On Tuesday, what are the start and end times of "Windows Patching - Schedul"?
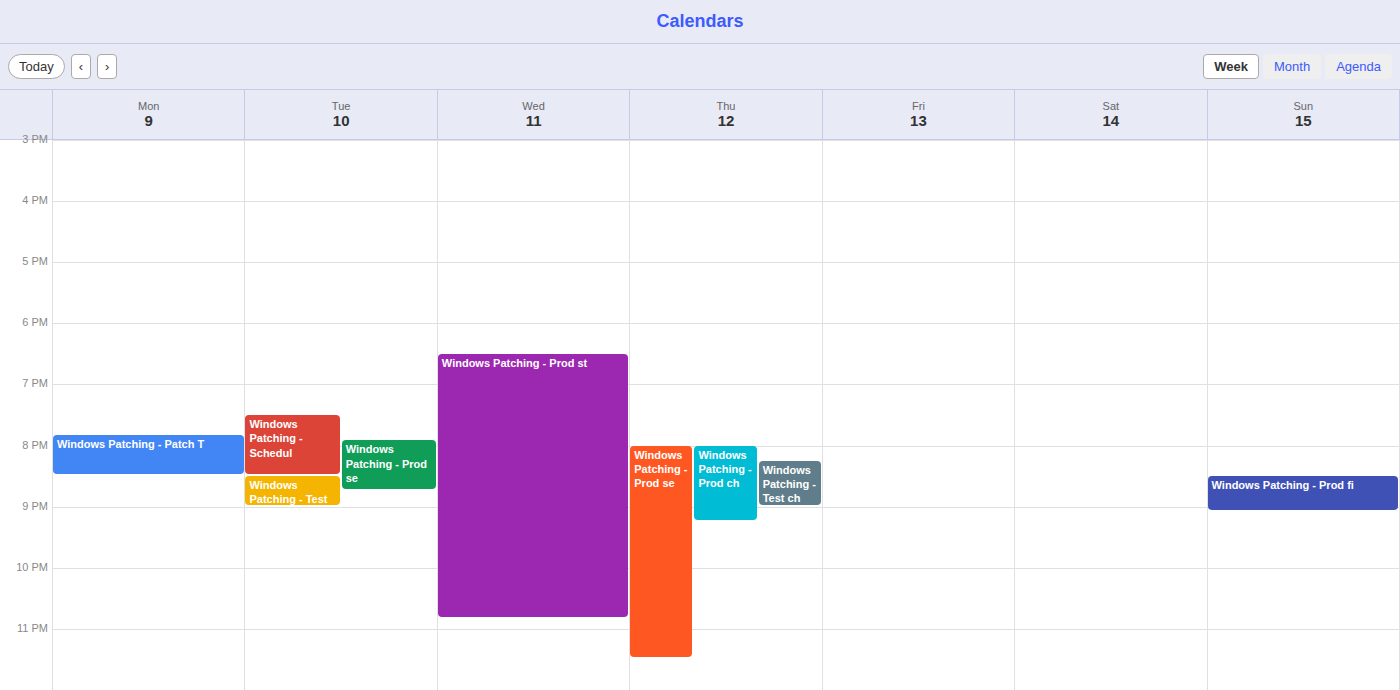
7:30 PM to 8:30 PM